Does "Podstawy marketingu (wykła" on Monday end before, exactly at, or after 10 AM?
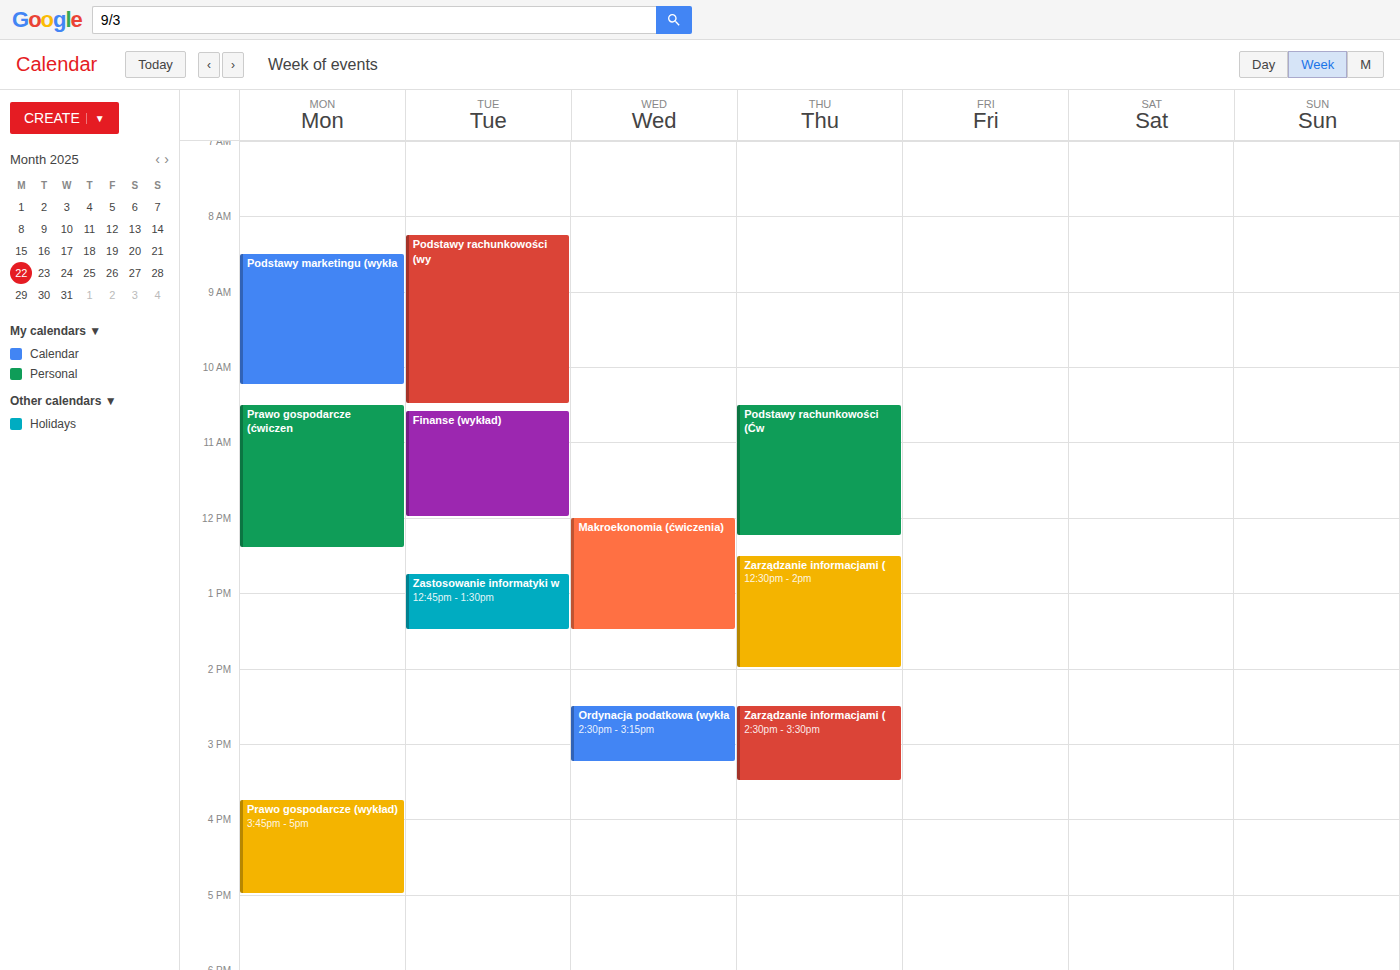
10:15 AM -- after 10 AM, 15 minutes below the 10 AM line.